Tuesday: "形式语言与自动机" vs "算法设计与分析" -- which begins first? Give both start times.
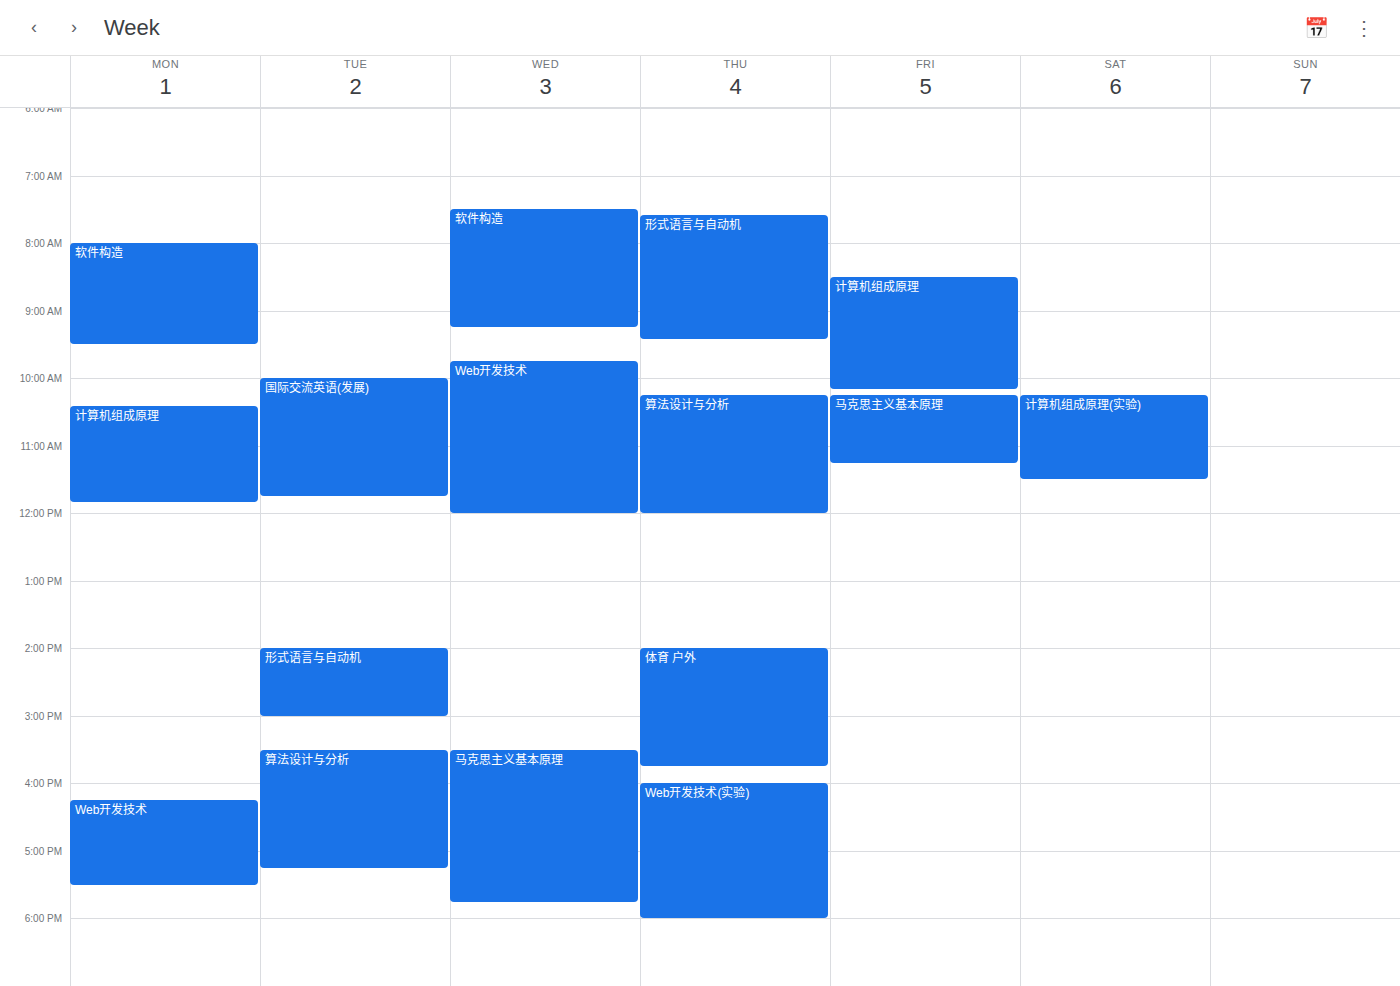
"形式语言与自动机" 2:00 PM; "算法设计与分析" 3:30 PM.